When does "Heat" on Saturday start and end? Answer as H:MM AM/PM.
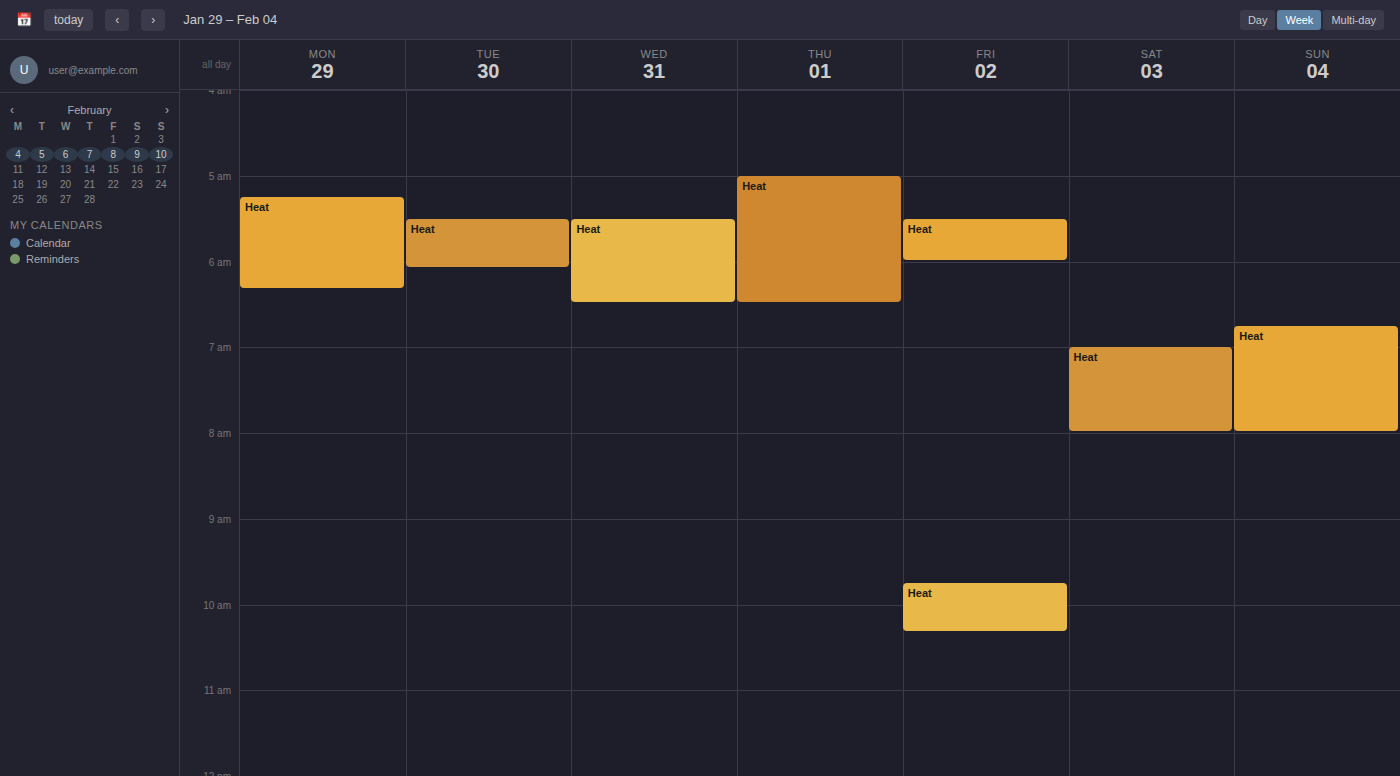
7:00 AM to 8:00 AM